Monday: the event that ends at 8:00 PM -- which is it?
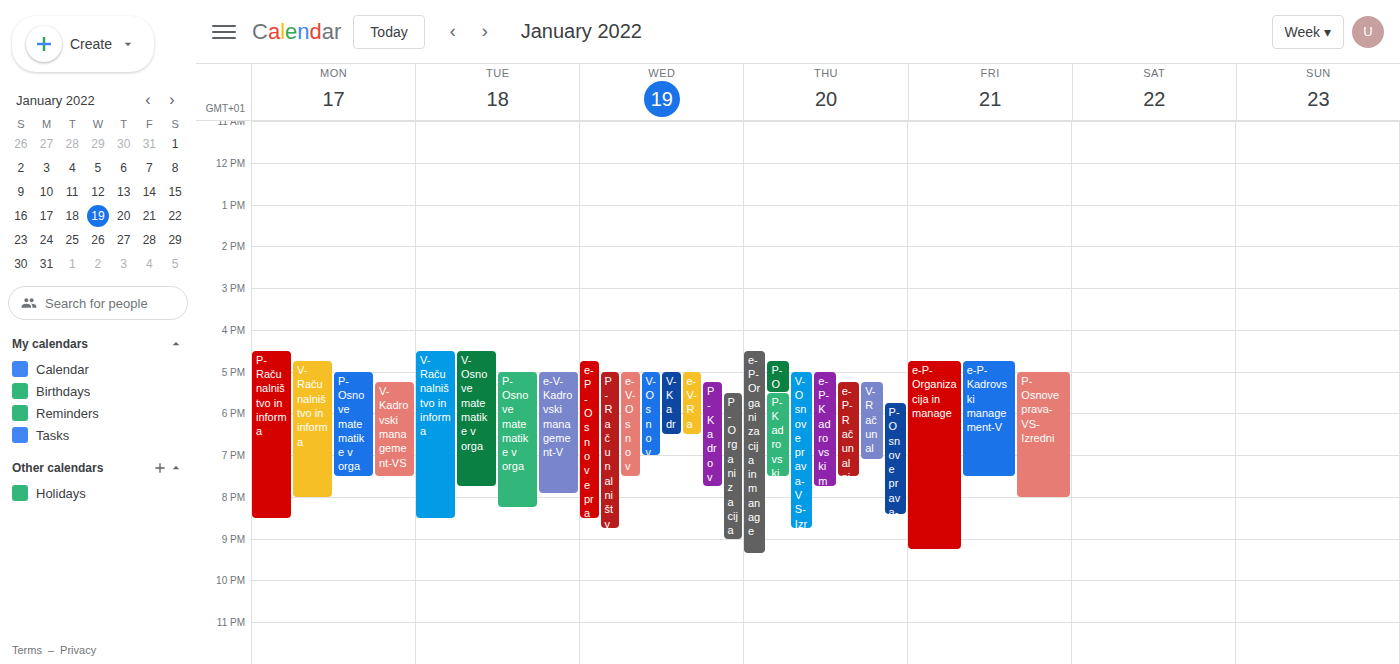
"V-Računalništvo in informa"